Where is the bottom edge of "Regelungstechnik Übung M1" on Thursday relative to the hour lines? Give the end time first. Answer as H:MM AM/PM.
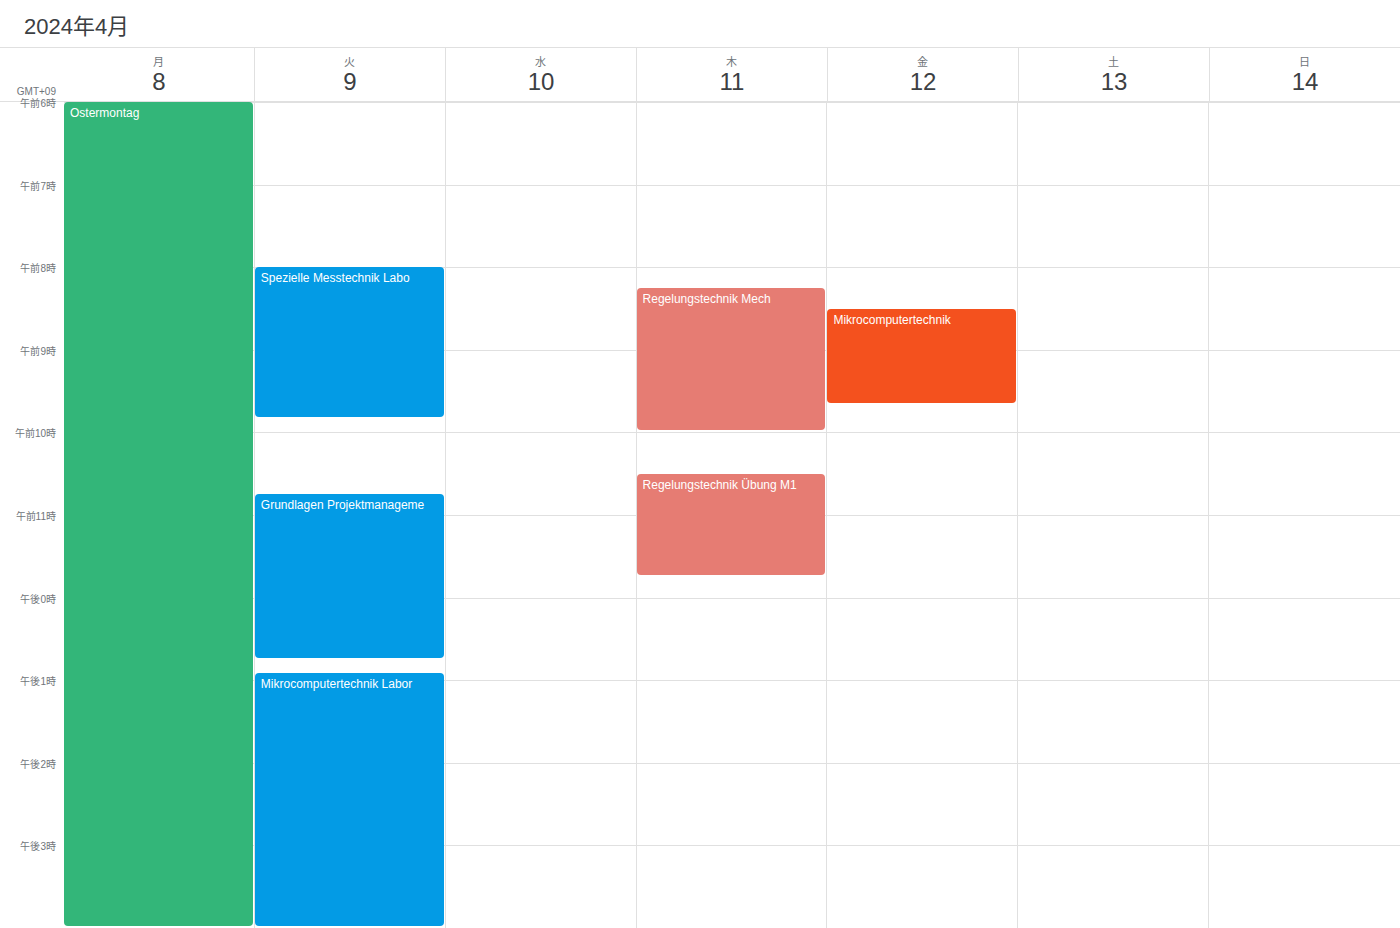
11:45 AM -- neither: three quarters of the way from the 11 AM line to the 12 PM line.